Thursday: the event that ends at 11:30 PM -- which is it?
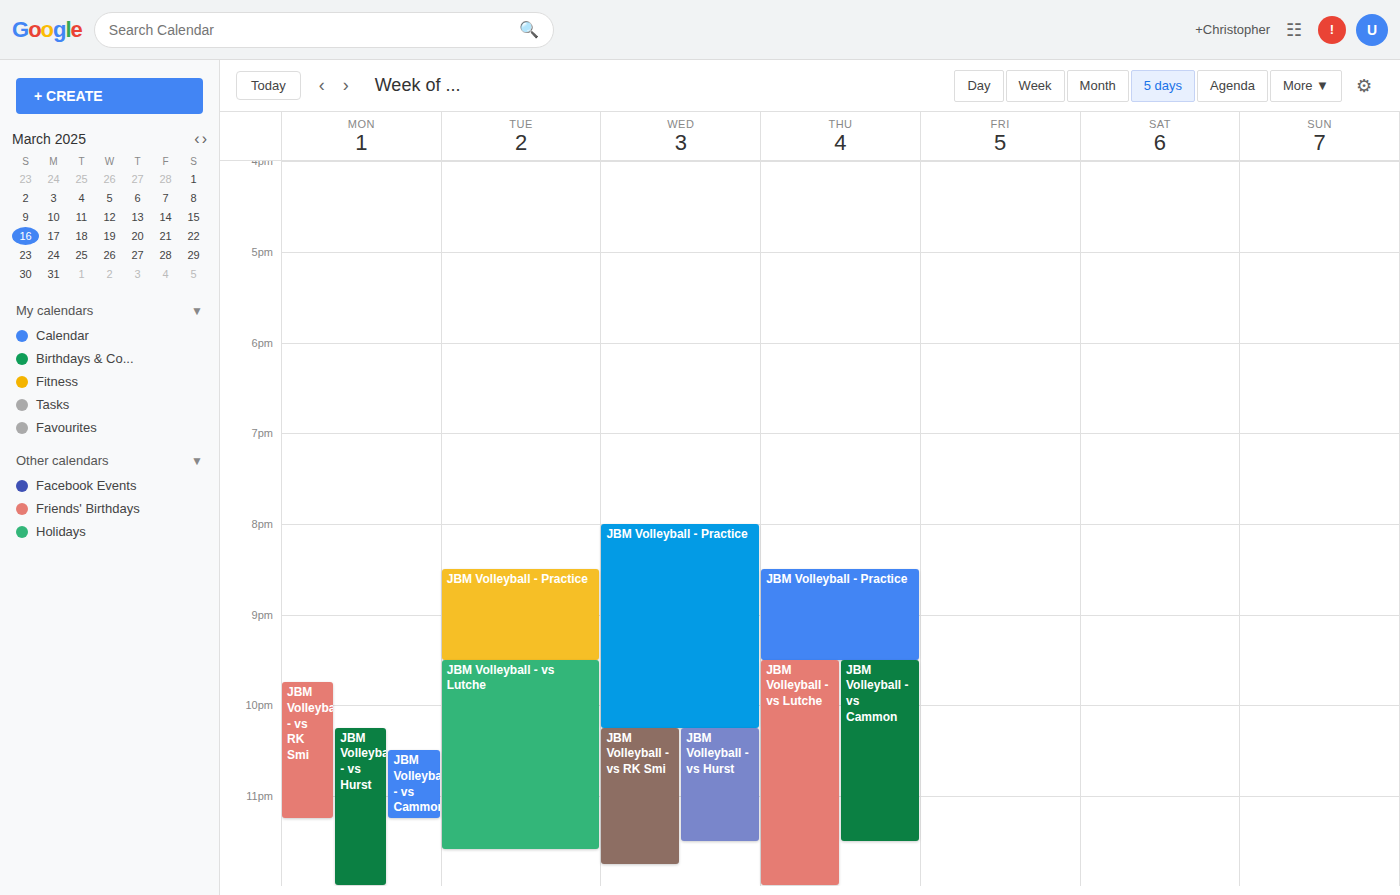
"JBM Volleyball - vs Cammon"